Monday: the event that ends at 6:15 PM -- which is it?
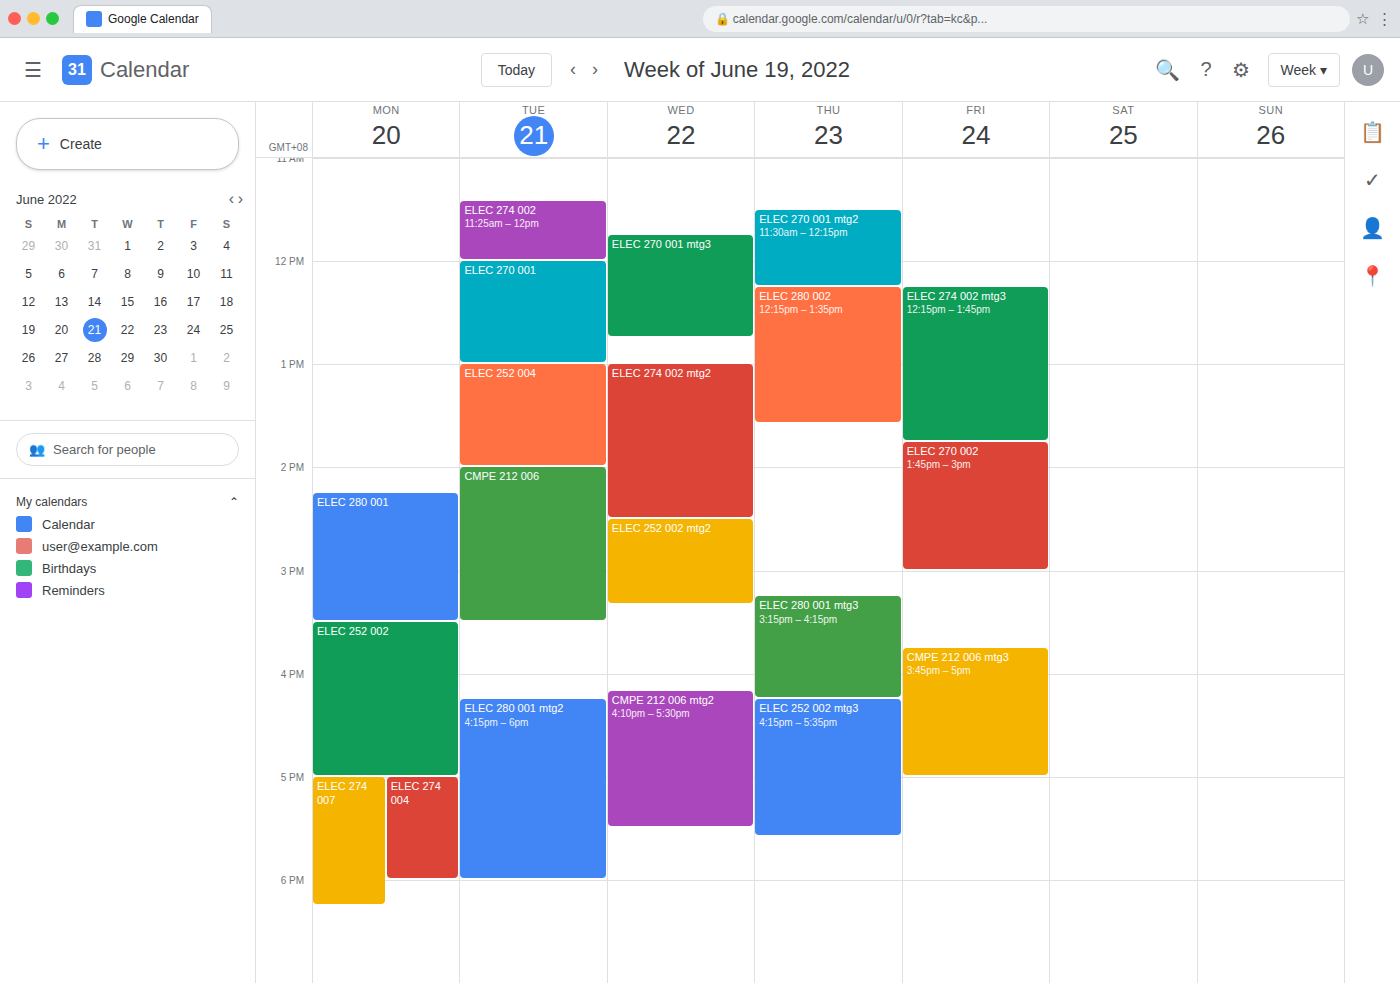
"ELEC 274 007"